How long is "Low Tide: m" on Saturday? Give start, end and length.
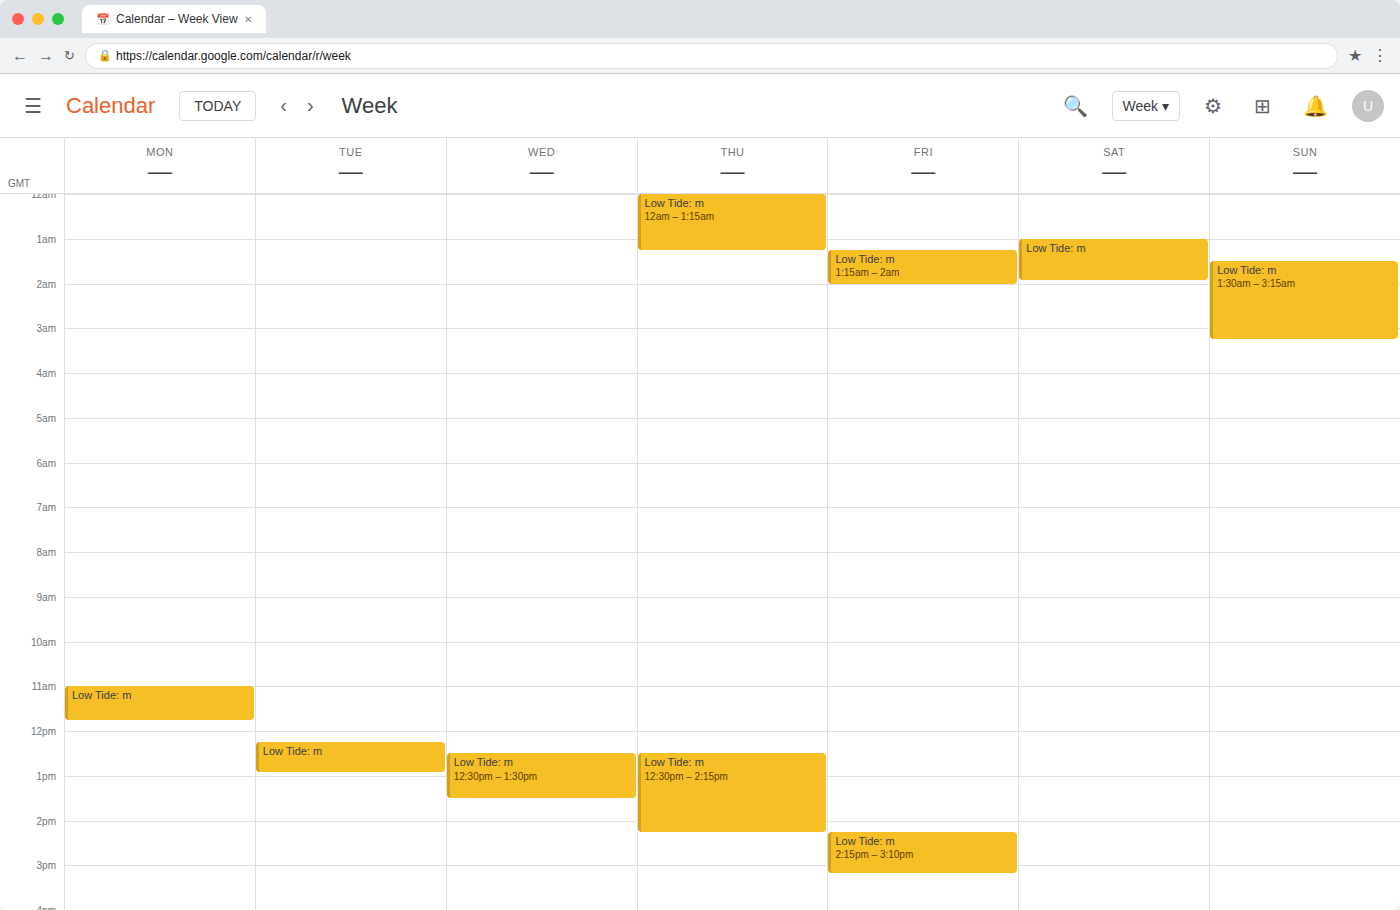
01:00 to 01:55, 55 minutes